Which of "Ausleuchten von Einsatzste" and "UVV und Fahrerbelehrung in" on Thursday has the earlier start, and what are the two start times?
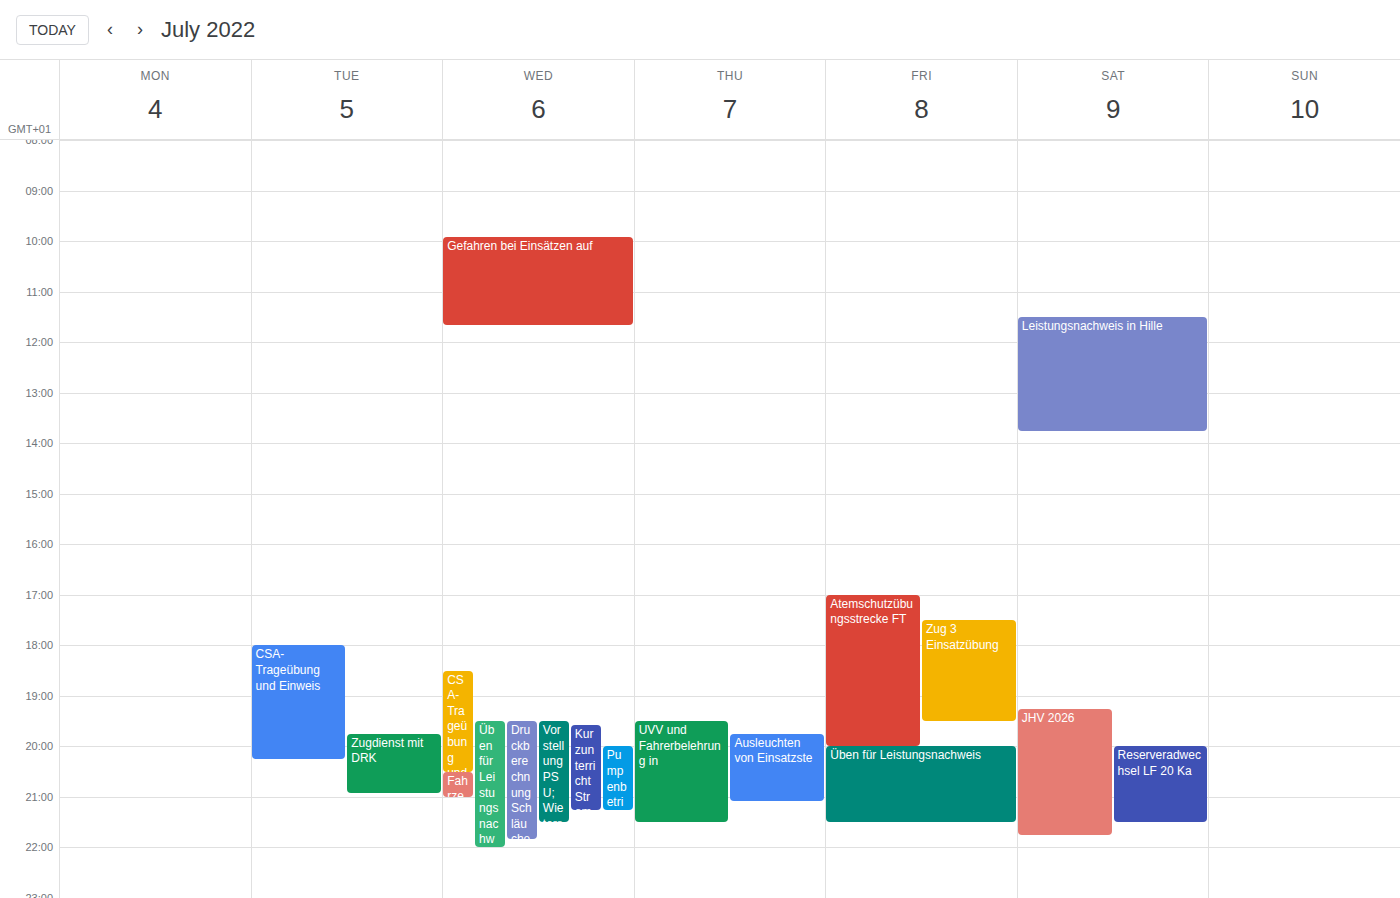
"UVV und Fahrerbelehrung in" 7:30 PM; "Ausleuchten von Einsatzste" 7:45 PM.